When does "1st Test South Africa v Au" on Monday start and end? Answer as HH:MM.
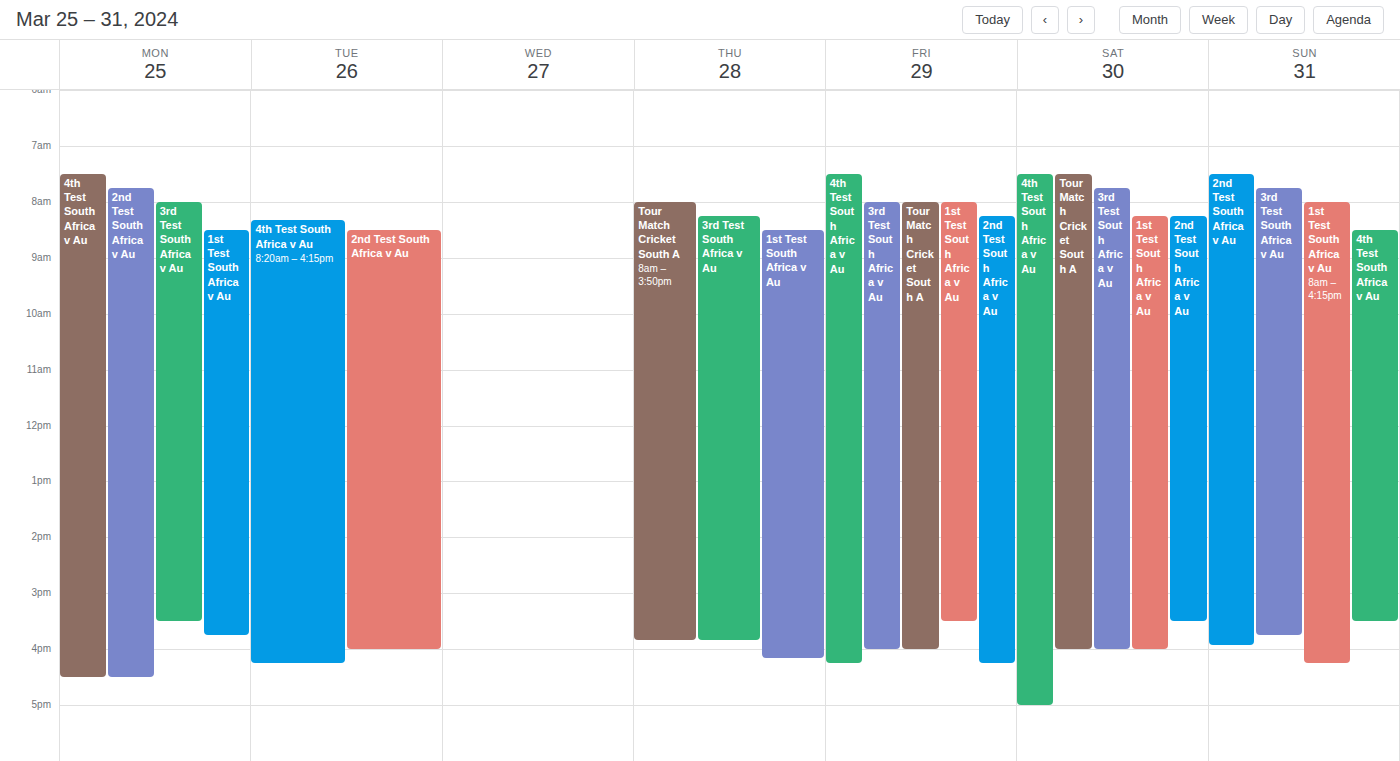
08:30 to 15:45